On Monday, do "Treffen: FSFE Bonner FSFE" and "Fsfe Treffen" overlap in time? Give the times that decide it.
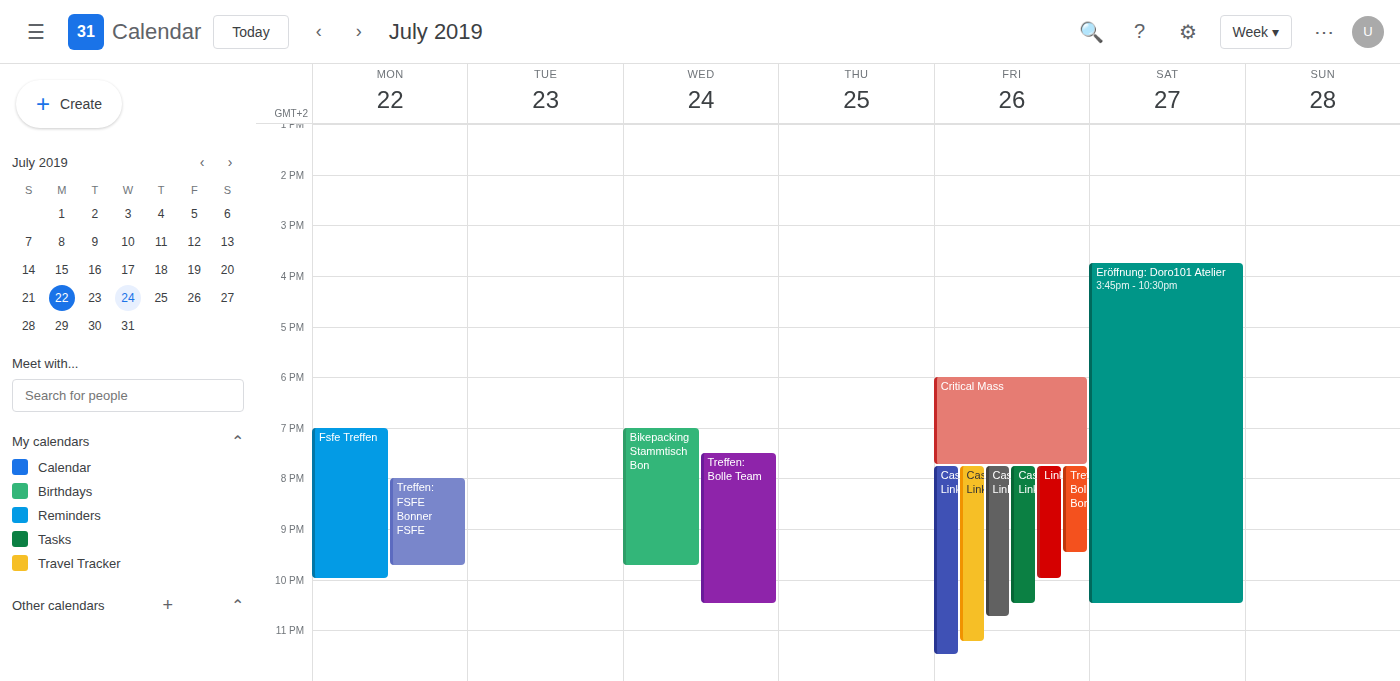
"Treffen: FSFE Bonner FSFE" runs 8:00 PM to 9:45 PM, inside "Fsfe Treffen" -- they overlap.